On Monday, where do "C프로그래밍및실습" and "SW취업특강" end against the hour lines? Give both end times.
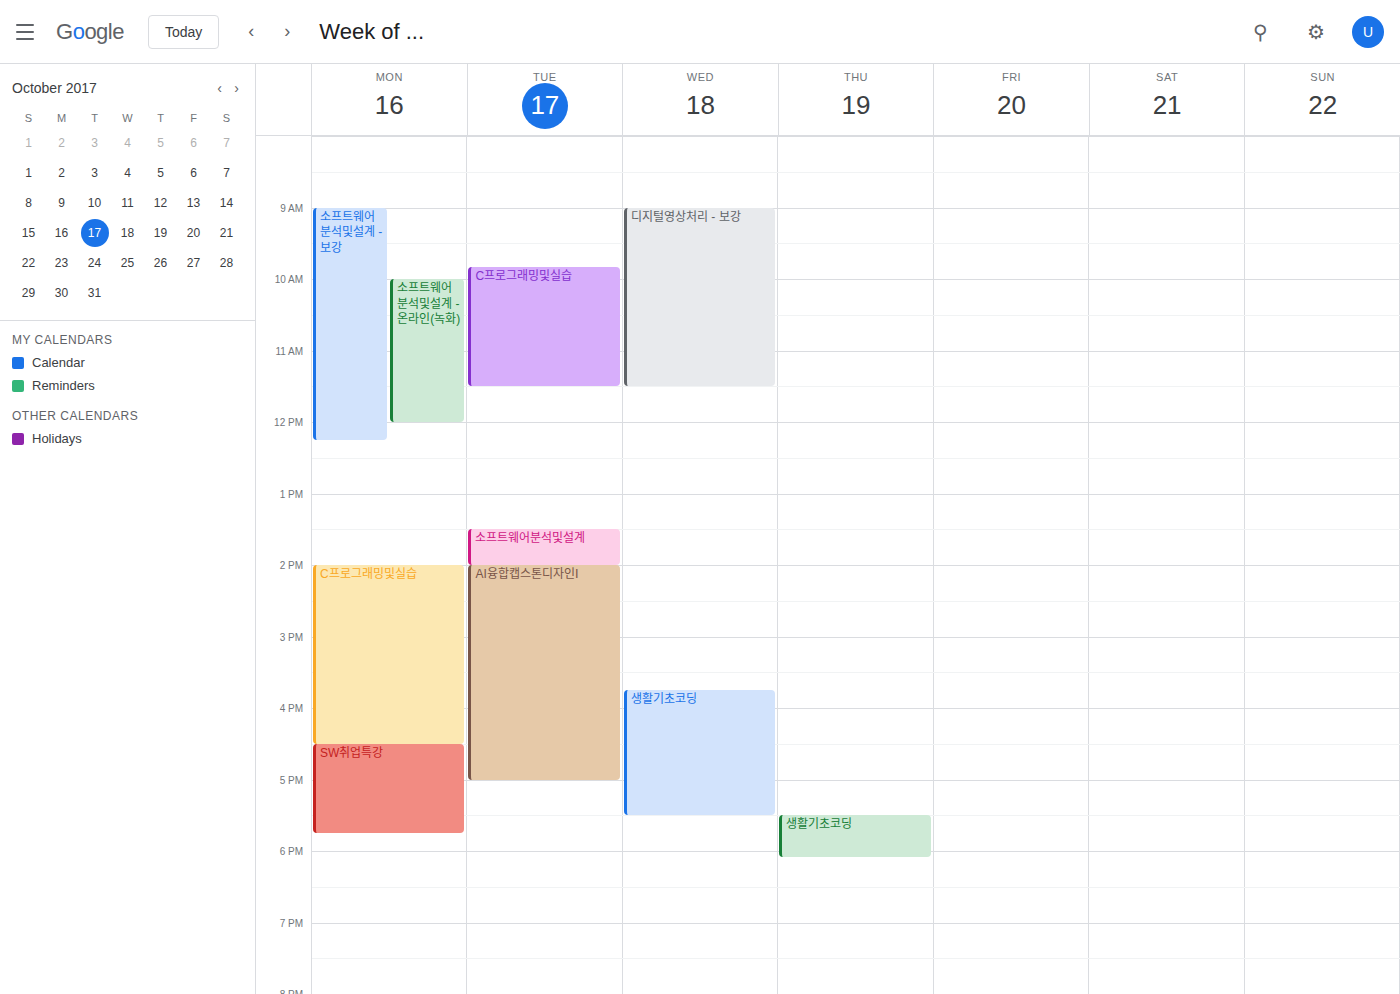
"C프로그래밍및실습": 4:30 PM, halfway between the 4 PM and 5 PM lines. "SW취업특강": 5:45 PM, neither: three quarters of the way from the 5 PM line to the 6 PM line.